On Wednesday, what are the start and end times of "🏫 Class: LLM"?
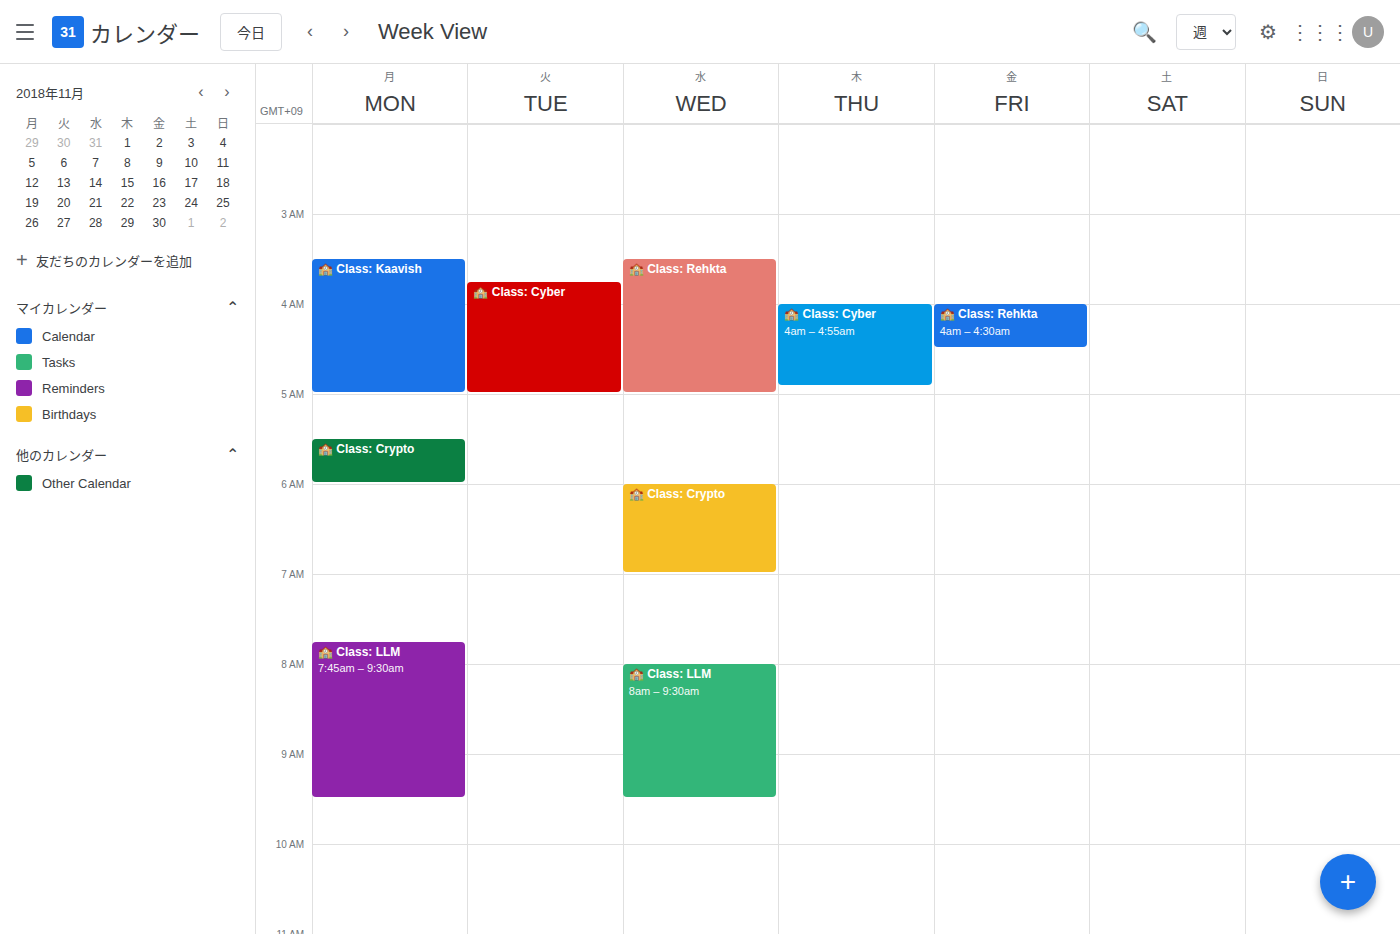
8:00 AM to 9:30 AM